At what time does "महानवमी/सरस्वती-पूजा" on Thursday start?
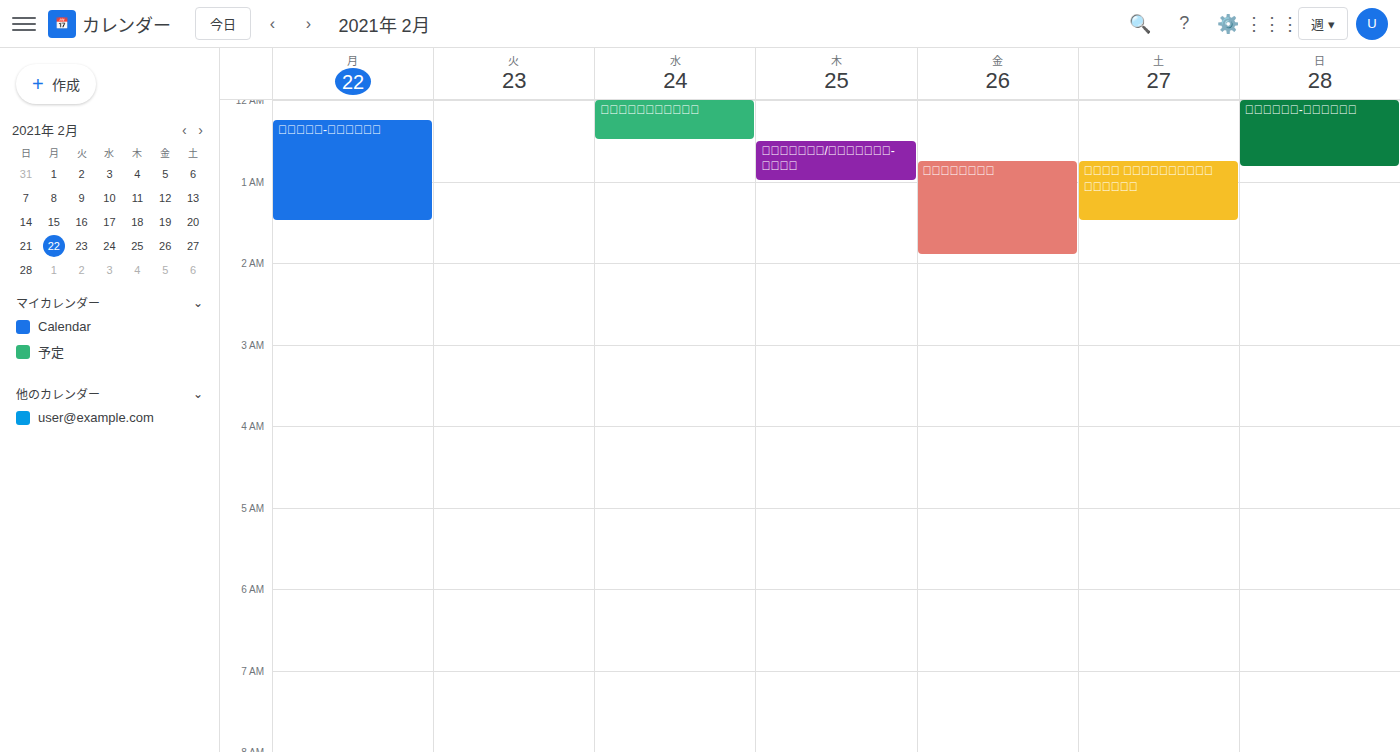
12:30 AM